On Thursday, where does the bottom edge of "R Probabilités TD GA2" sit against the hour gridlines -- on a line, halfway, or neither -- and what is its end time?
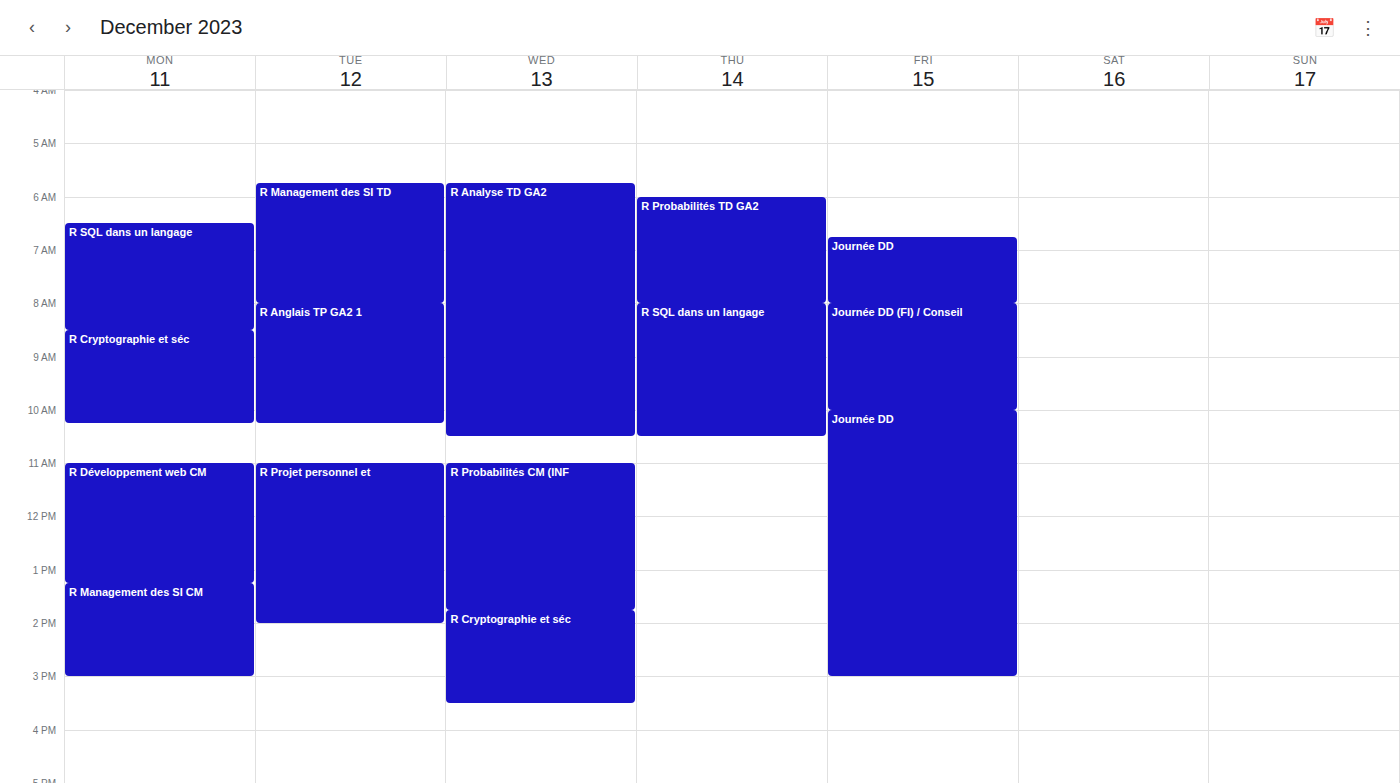
08:00 -- exactly on the 08:00 line.